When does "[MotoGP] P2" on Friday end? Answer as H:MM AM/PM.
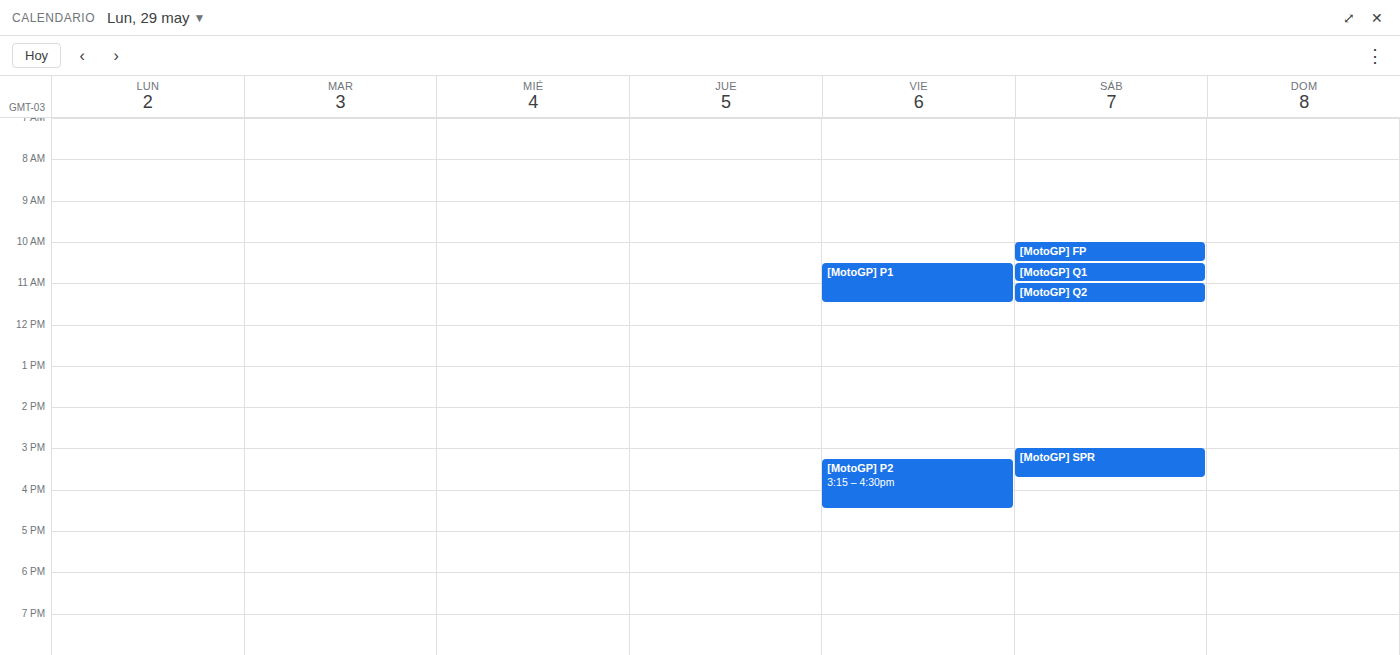
4:30 PM